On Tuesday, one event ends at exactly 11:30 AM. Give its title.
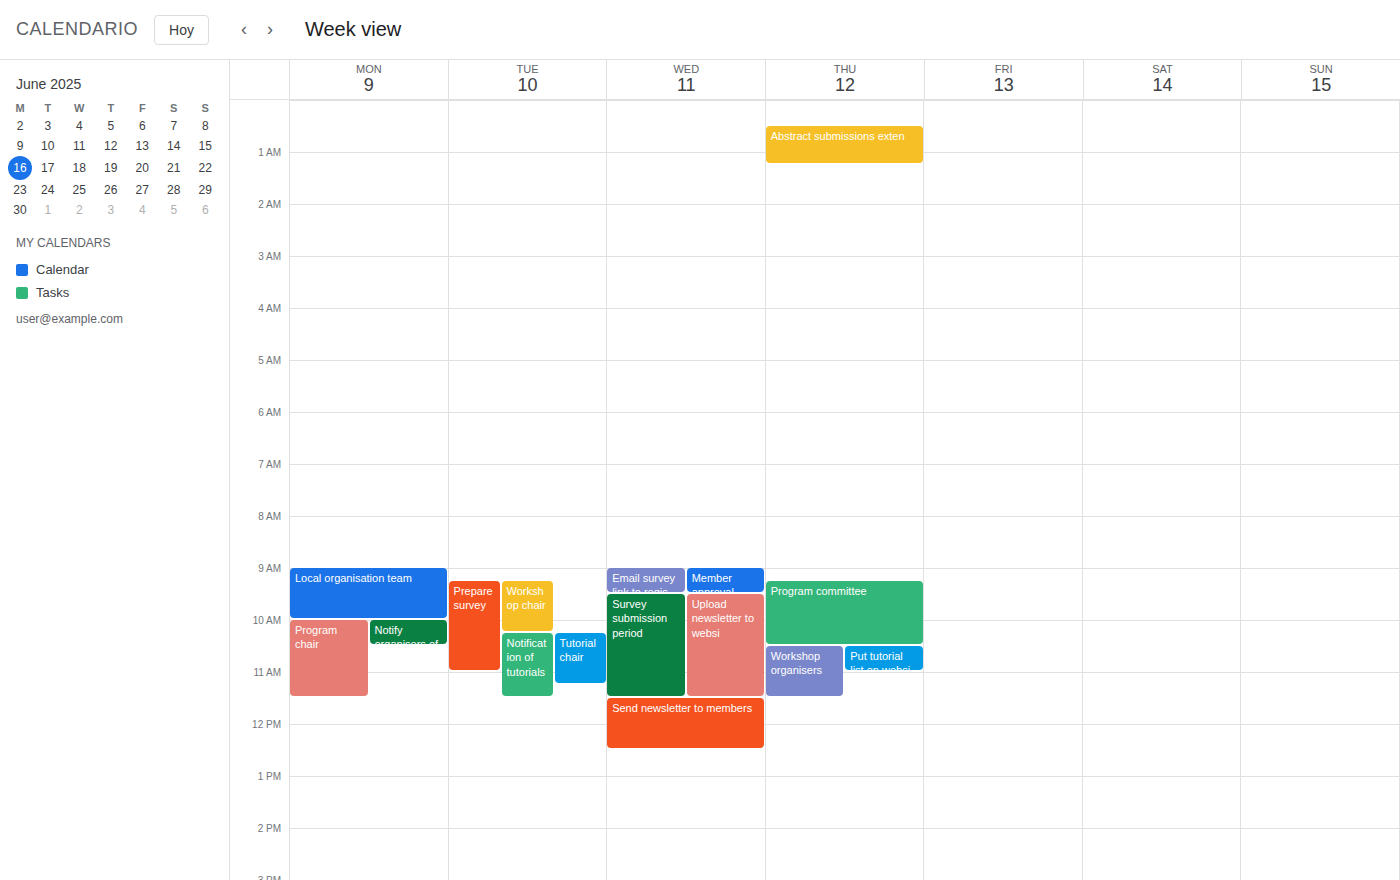
"Notification of tutorials"